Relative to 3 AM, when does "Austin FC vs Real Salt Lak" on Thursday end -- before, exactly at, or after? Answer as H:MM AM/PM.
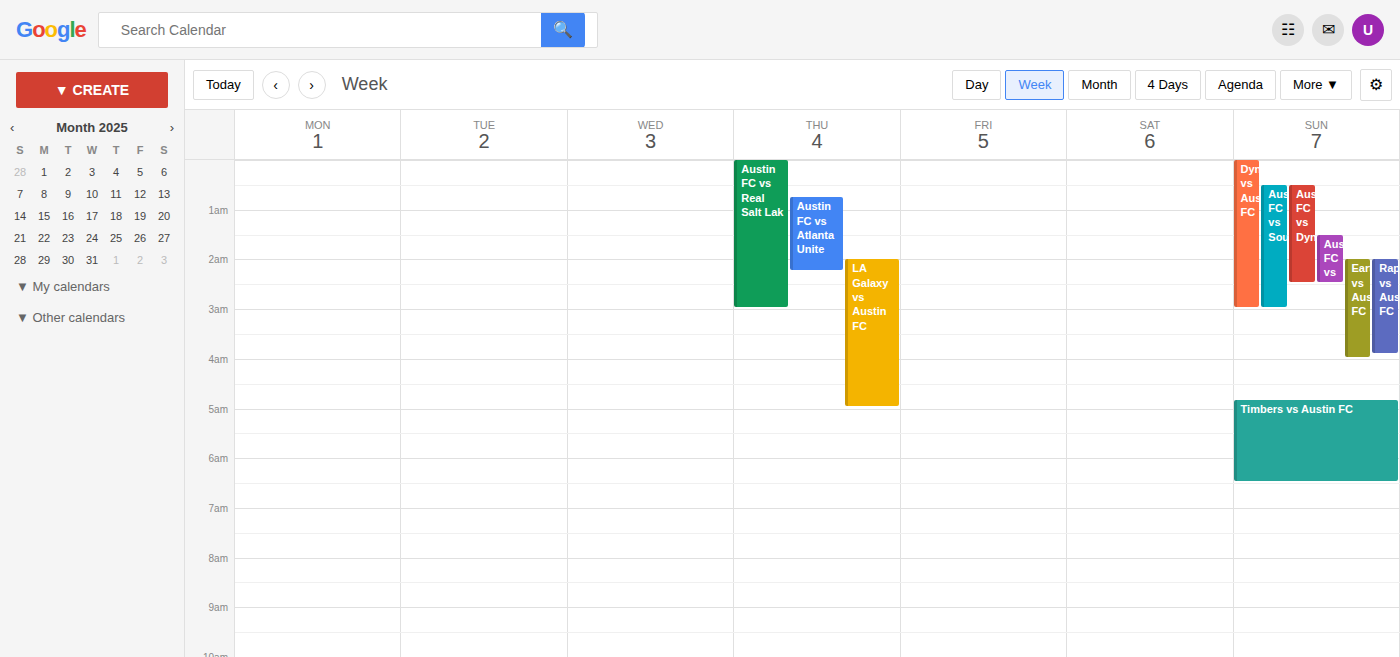
3:00 AM -- exactly at 3 AM, on the 3 AM line.